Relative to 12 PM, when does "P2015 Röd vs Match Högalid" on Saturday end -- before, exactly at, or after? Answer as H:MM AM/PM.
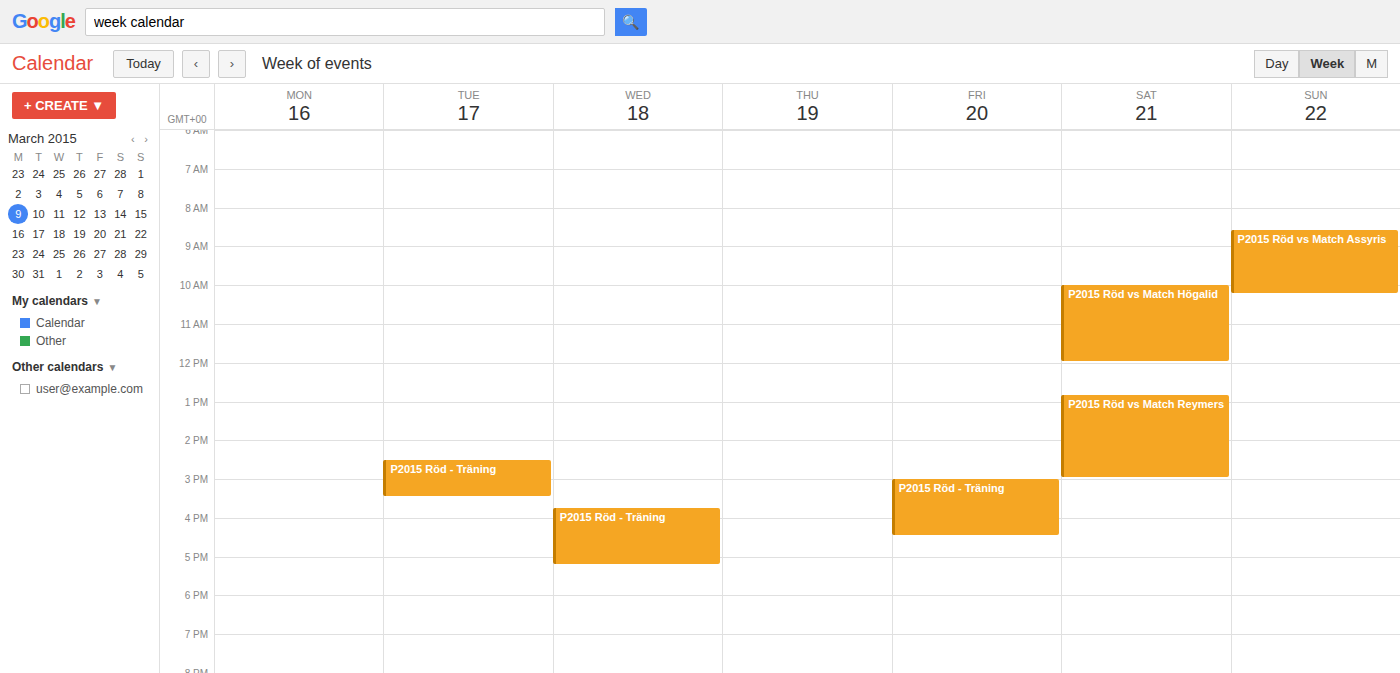
12:00 PM -- exactly at 12 PM, on the 12 PM line.